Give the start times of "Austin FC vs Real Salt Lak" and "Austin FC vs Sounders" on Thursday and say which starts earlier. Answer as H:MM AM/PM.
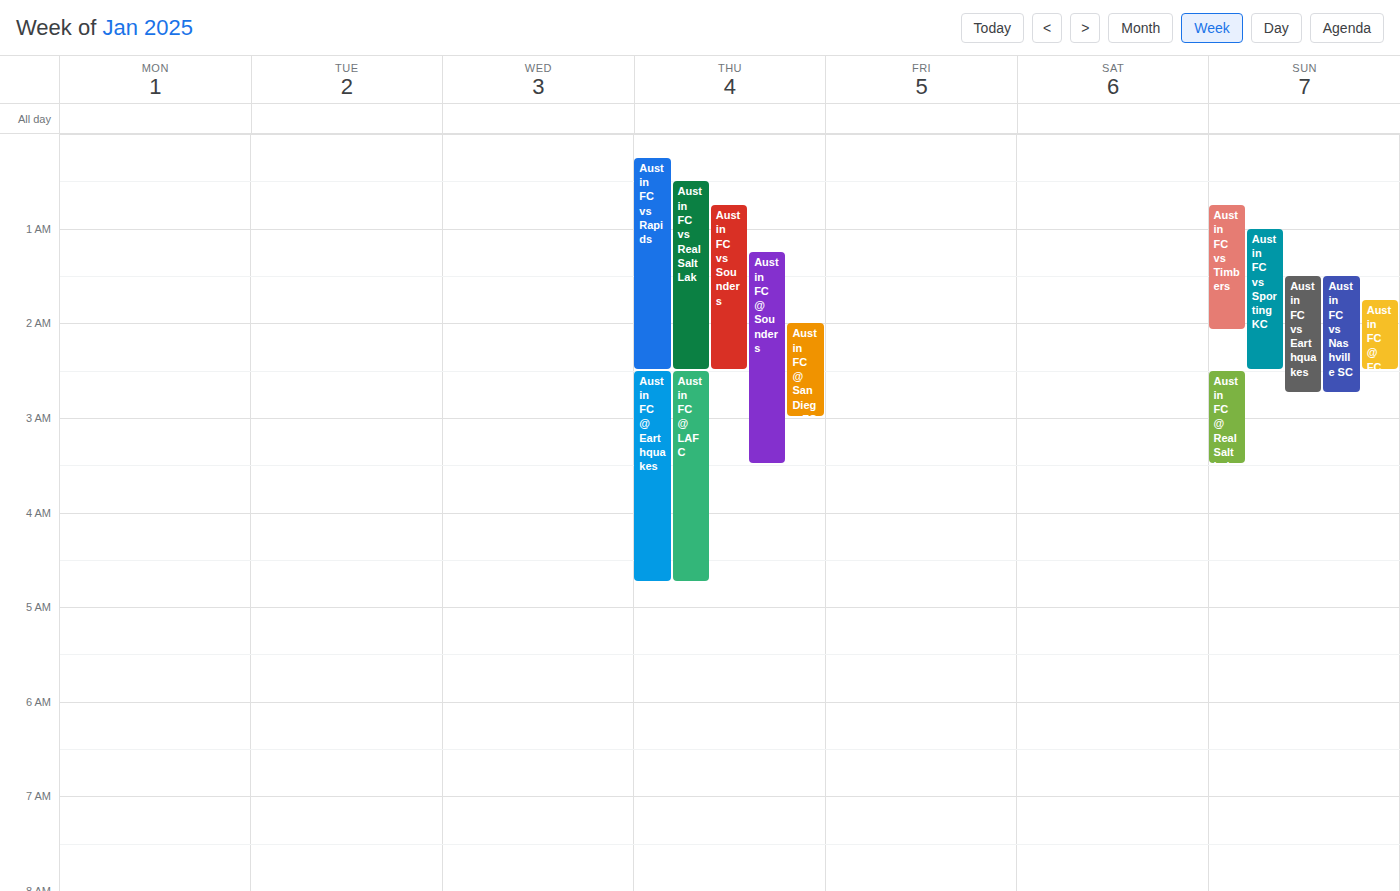
"Austin FC vs Real Salt Lak" 12:30 AM; "Austin FC vs Sounders" 12:45 AM.